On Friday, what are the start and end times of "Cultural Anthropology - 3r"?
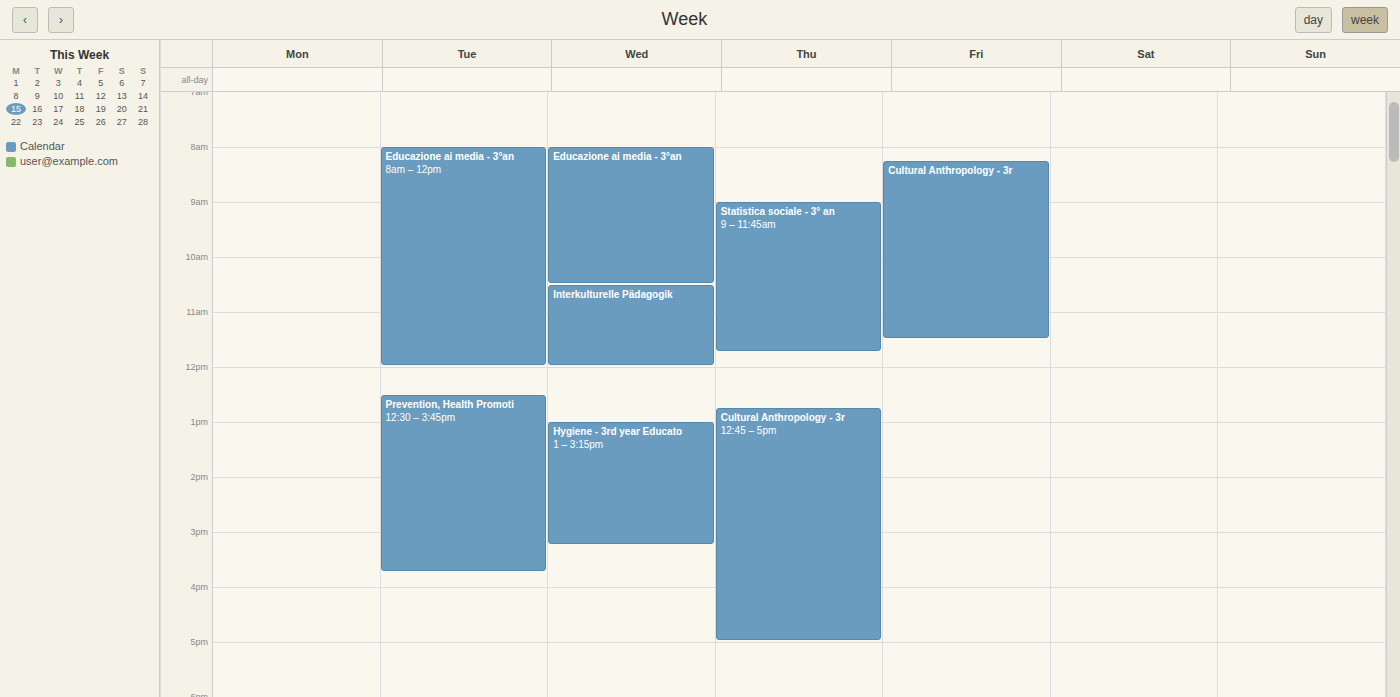
8:15 AM to 11:30 AM